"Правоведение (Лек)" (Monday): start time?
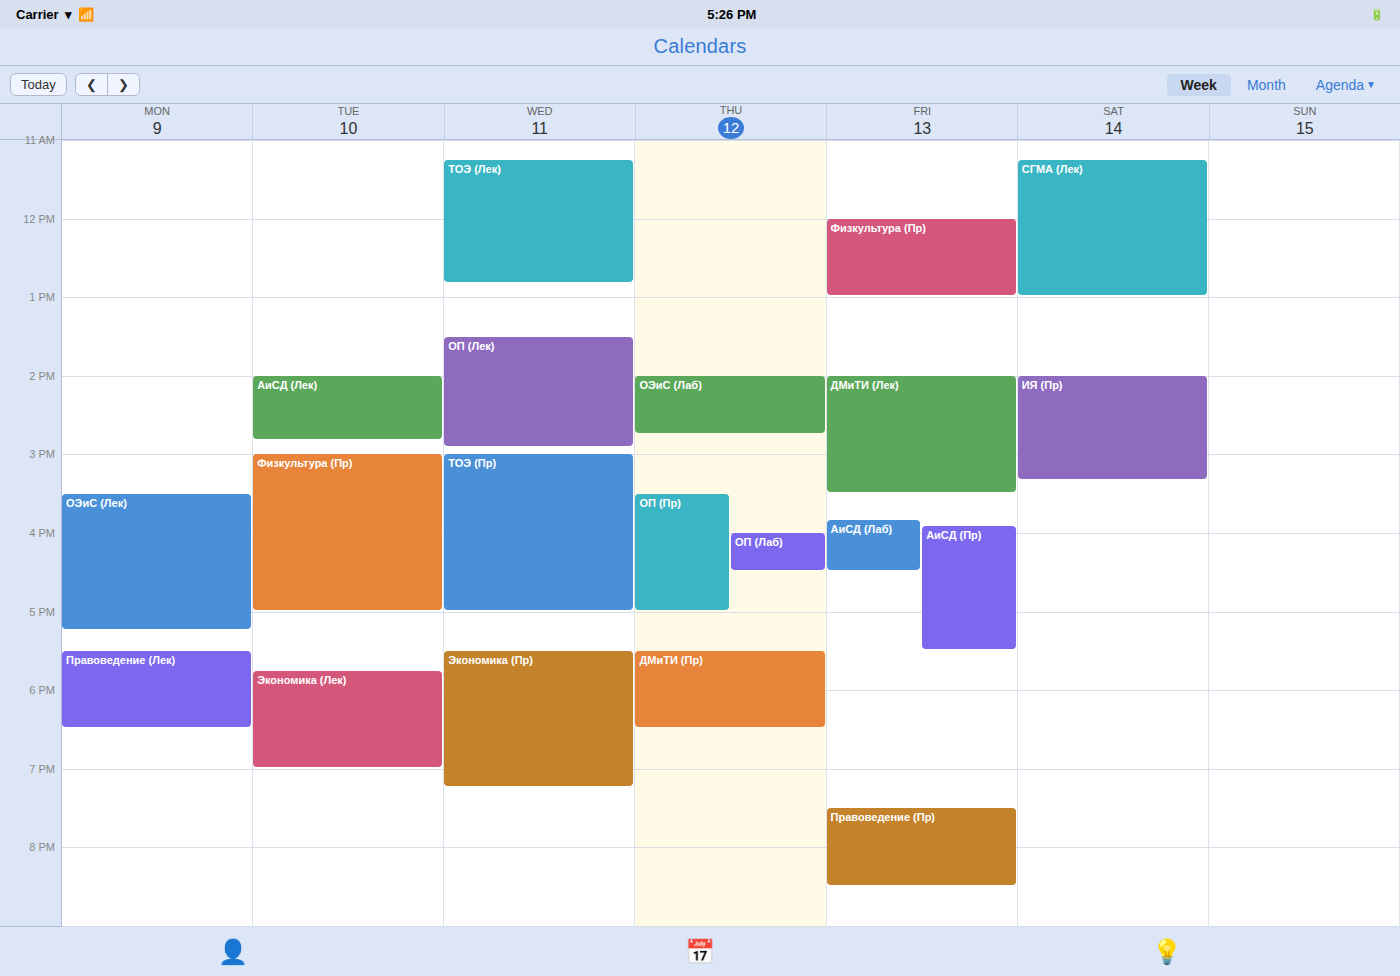
5:30 PM